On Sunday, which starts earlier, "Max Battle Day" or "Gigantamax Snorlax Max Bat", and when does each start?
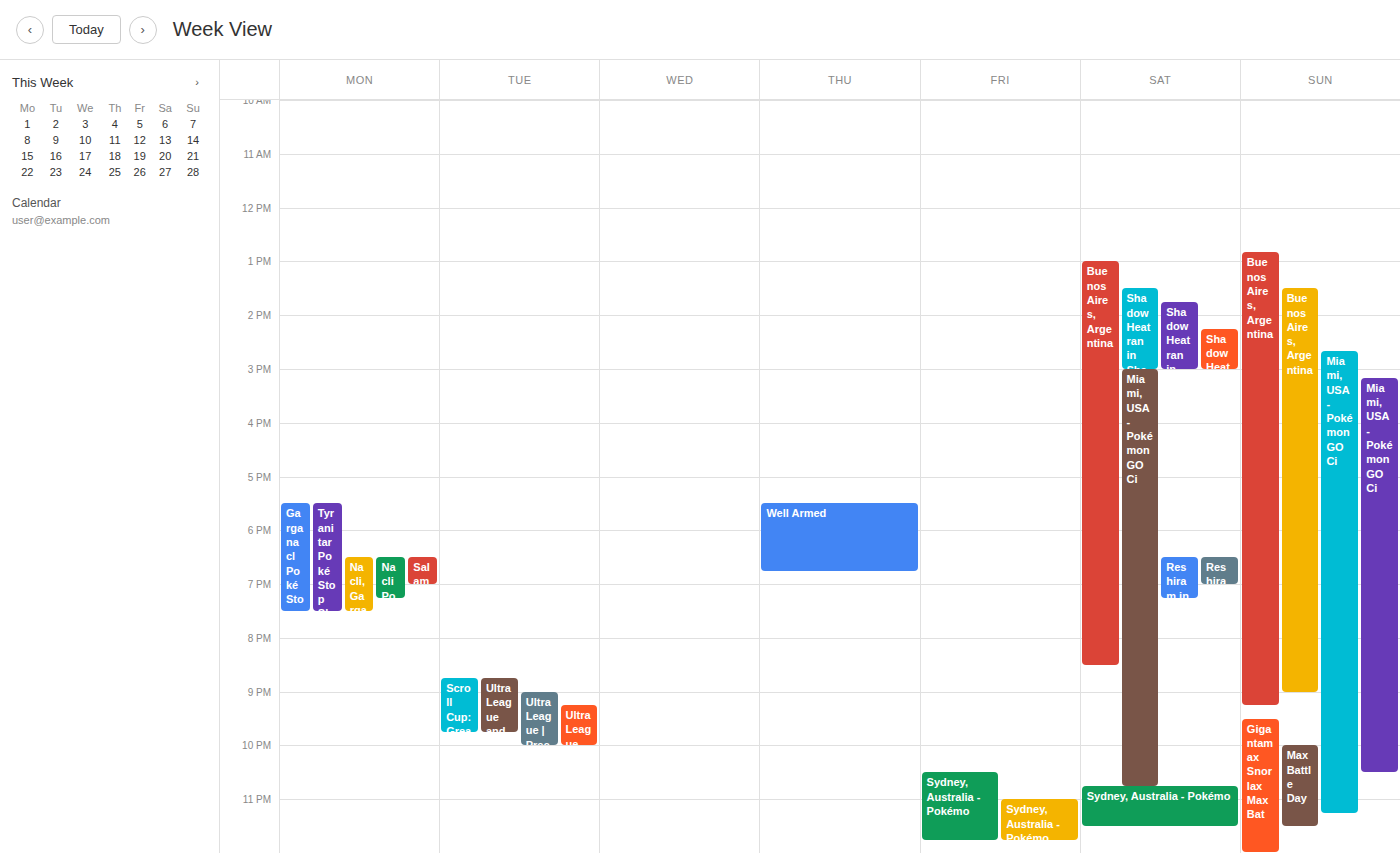
"Gigantamax Snorlax Max Bat" 9:30 PM; "Max Battle Day" 10:00 PM.